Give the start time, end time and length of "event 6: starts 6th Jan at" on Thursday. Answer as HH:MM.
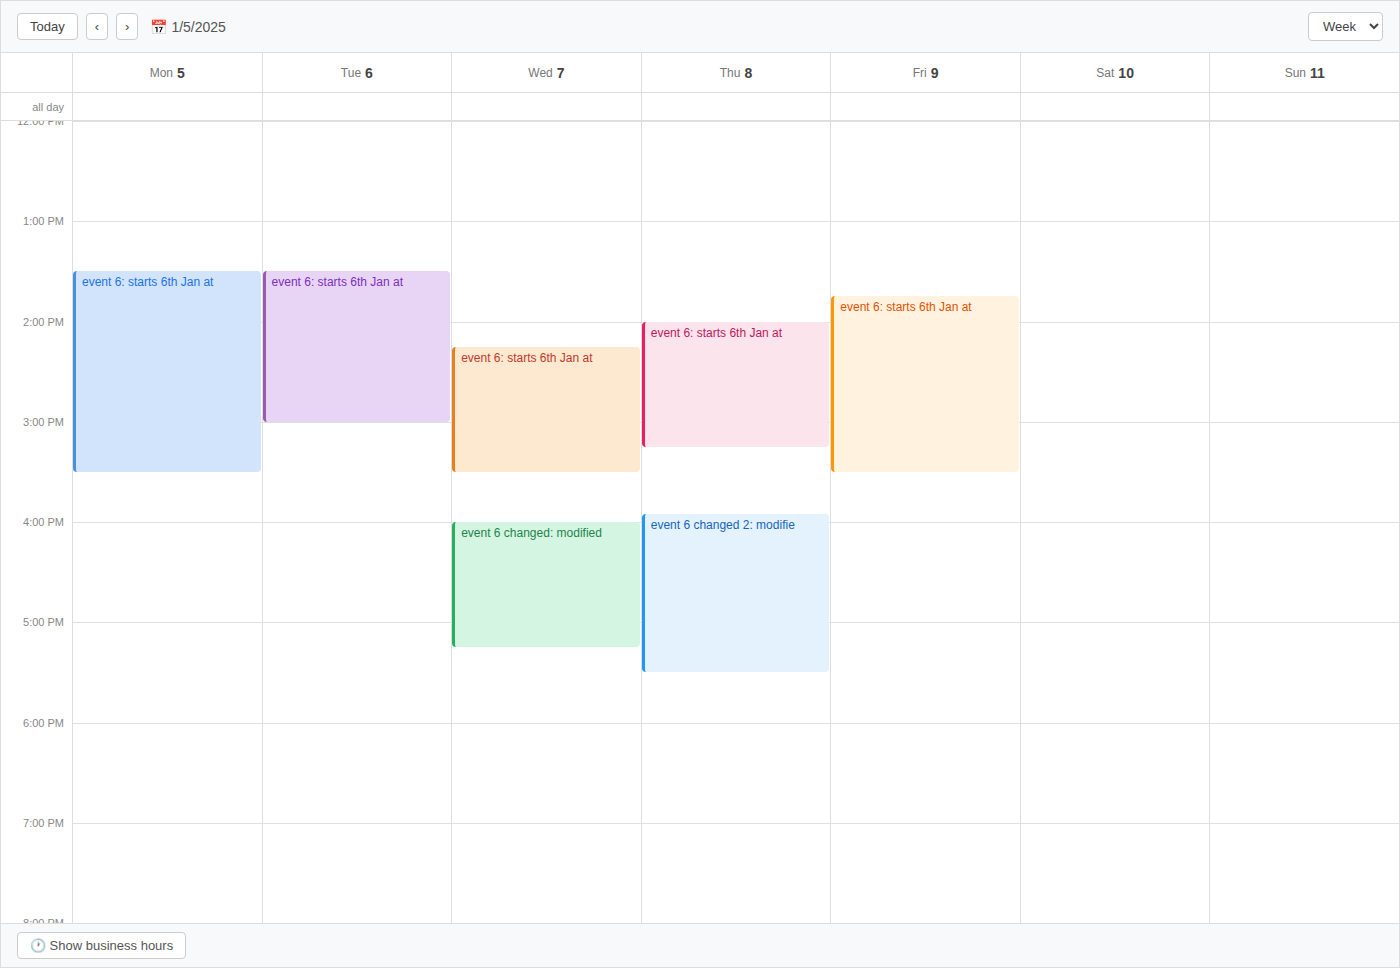
14:00 to 15:15, 1 hour 15 minutes